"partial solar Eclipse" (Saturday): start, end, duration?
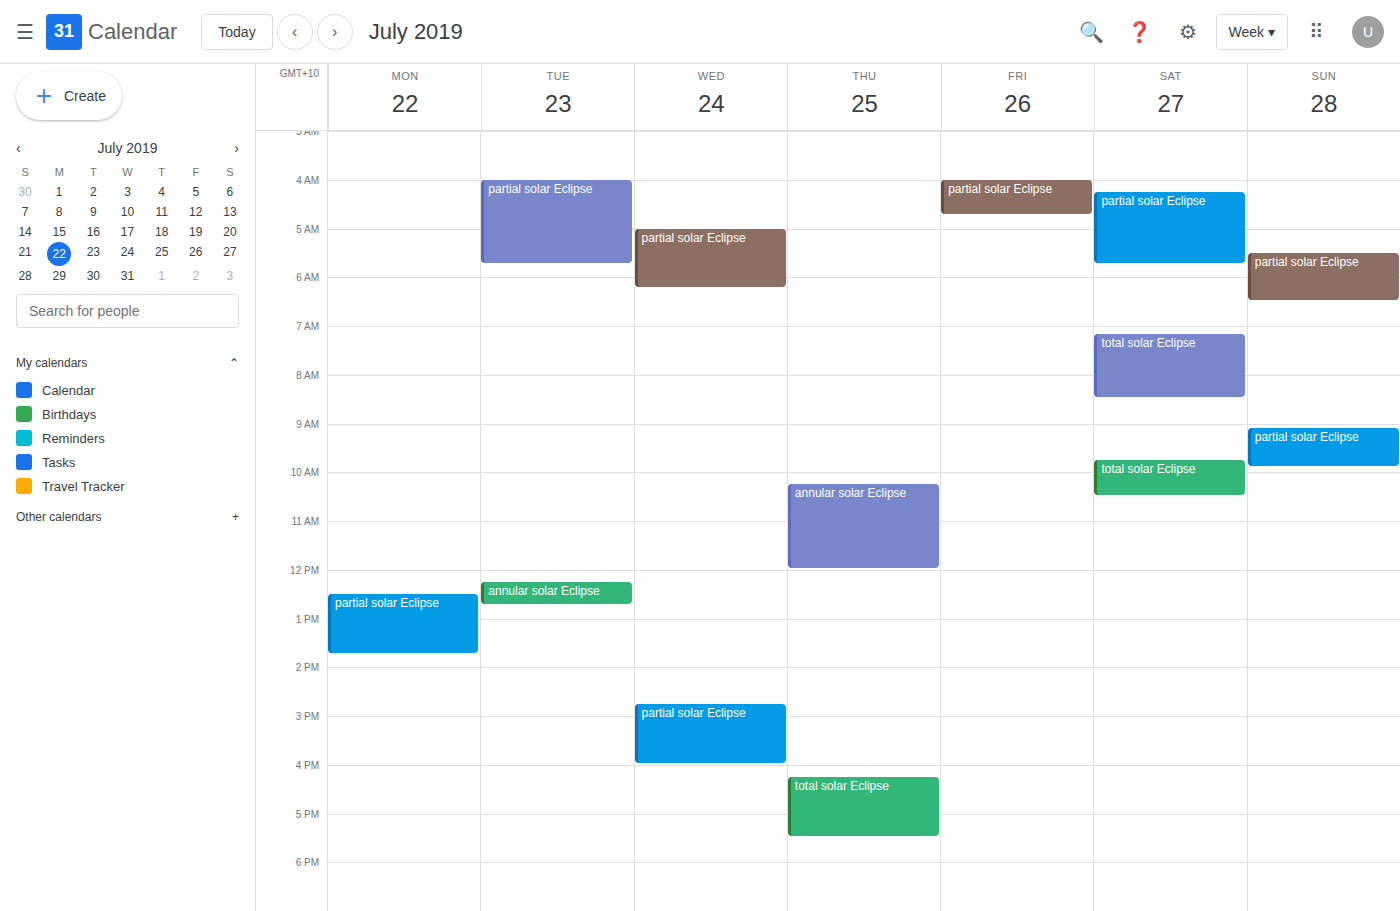
4:15 AM to 5:45 AM, 1 hour 30 minutes